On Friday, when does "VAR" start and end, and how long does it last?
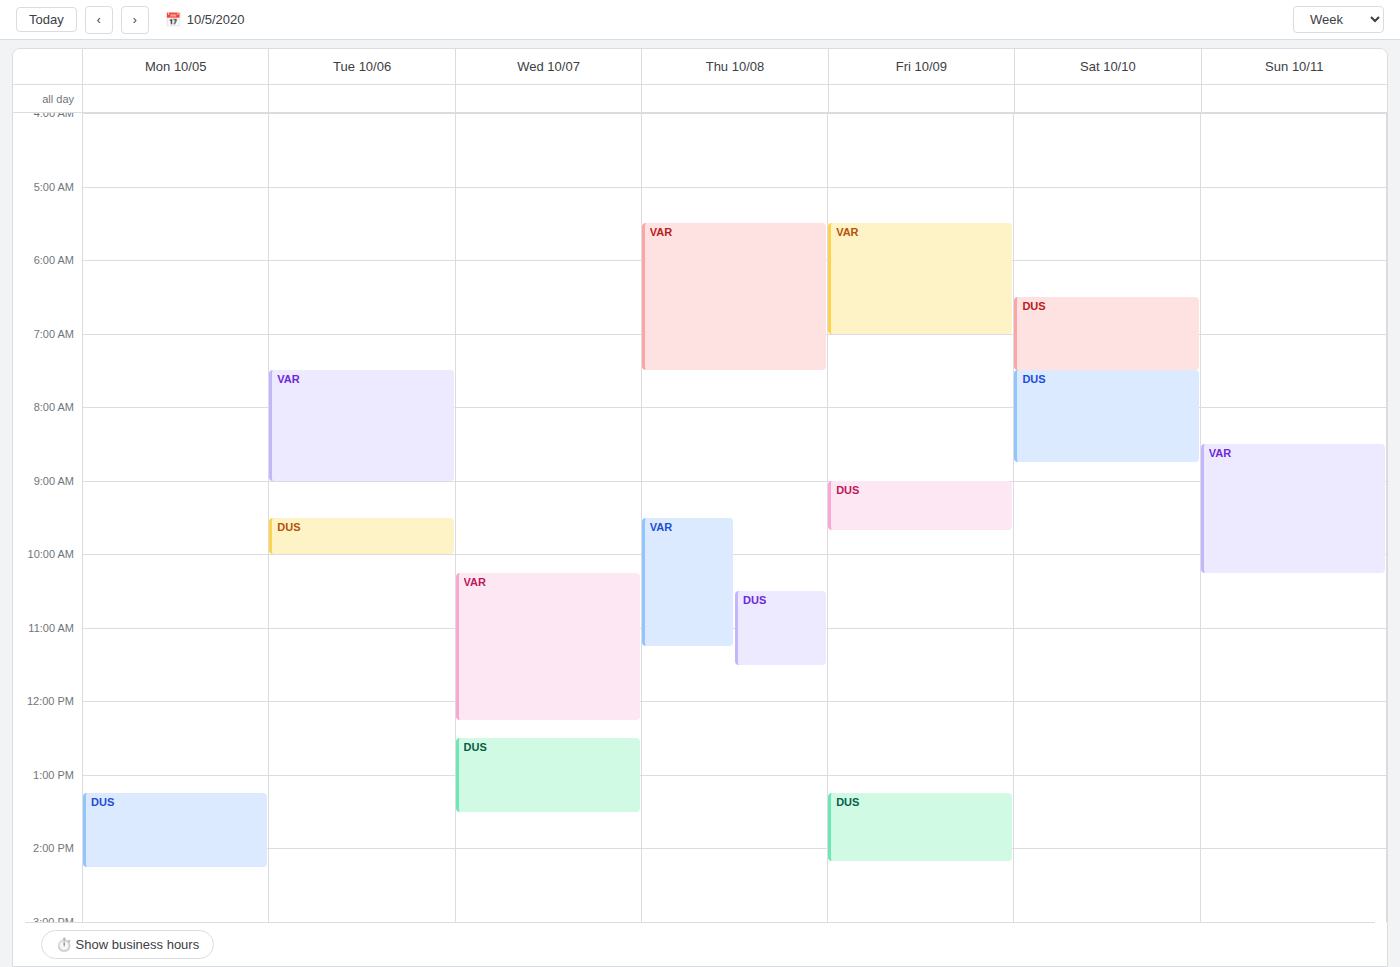
5:30 AM to 7:00 AM, 1 hour 30 minutes